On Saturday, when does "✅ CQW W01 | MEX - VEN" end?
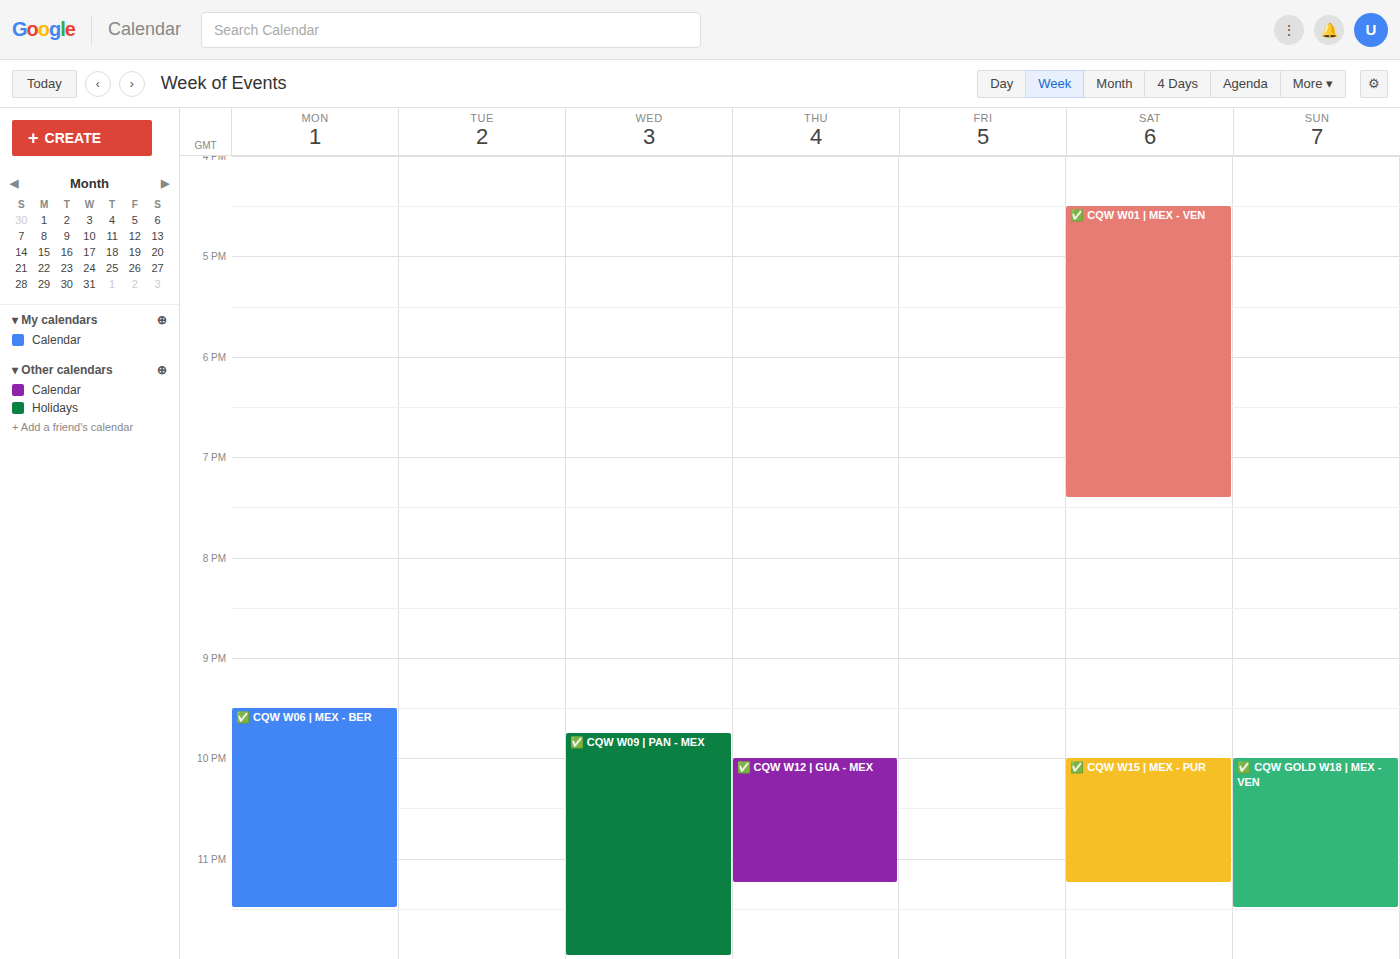
19:25